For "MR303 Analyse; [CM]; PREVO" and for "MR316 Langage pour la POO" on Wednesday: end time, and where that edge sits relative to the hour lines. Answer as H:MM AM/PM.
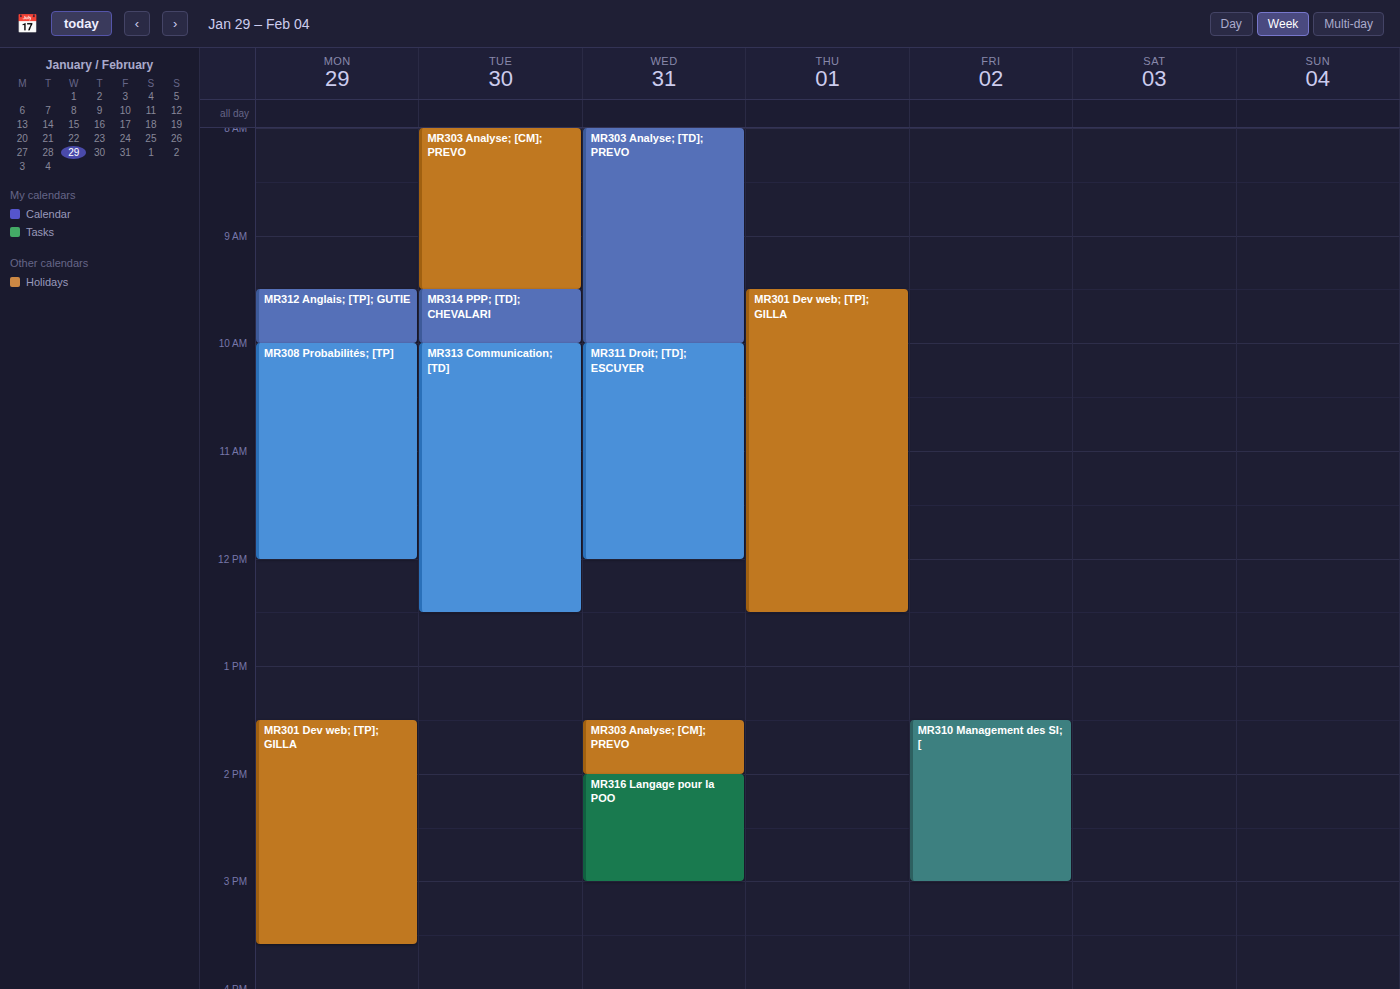
"MR303 Analyse; [CM]; PREVO": 2:00 PM, exactly on the 2 PM line. "MR316 Langage pour la POO": 3:00 PM, exactly on the 3 PM line.